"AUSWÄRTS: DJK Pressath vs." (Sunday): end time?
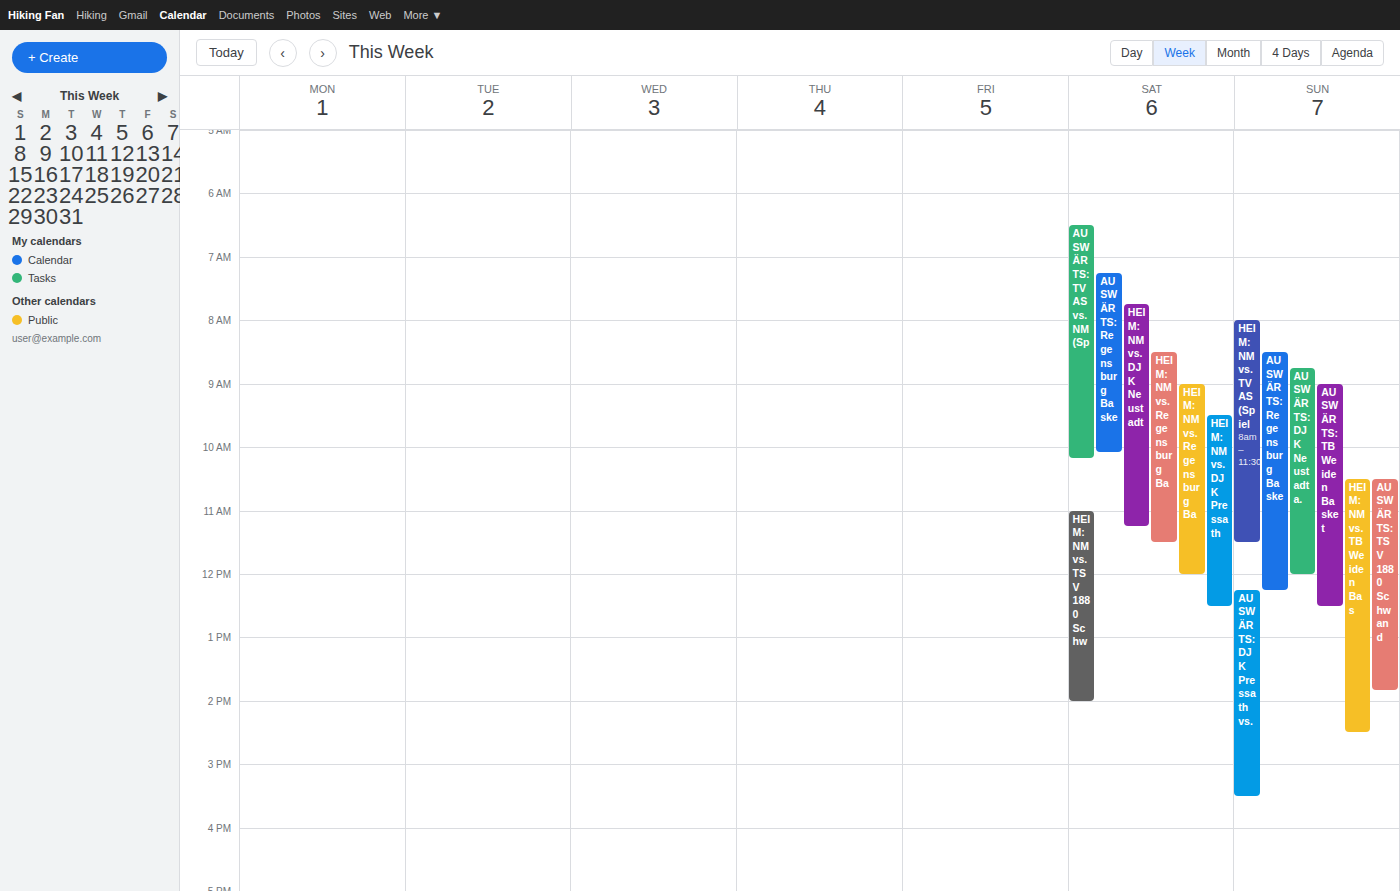
3:30 PM